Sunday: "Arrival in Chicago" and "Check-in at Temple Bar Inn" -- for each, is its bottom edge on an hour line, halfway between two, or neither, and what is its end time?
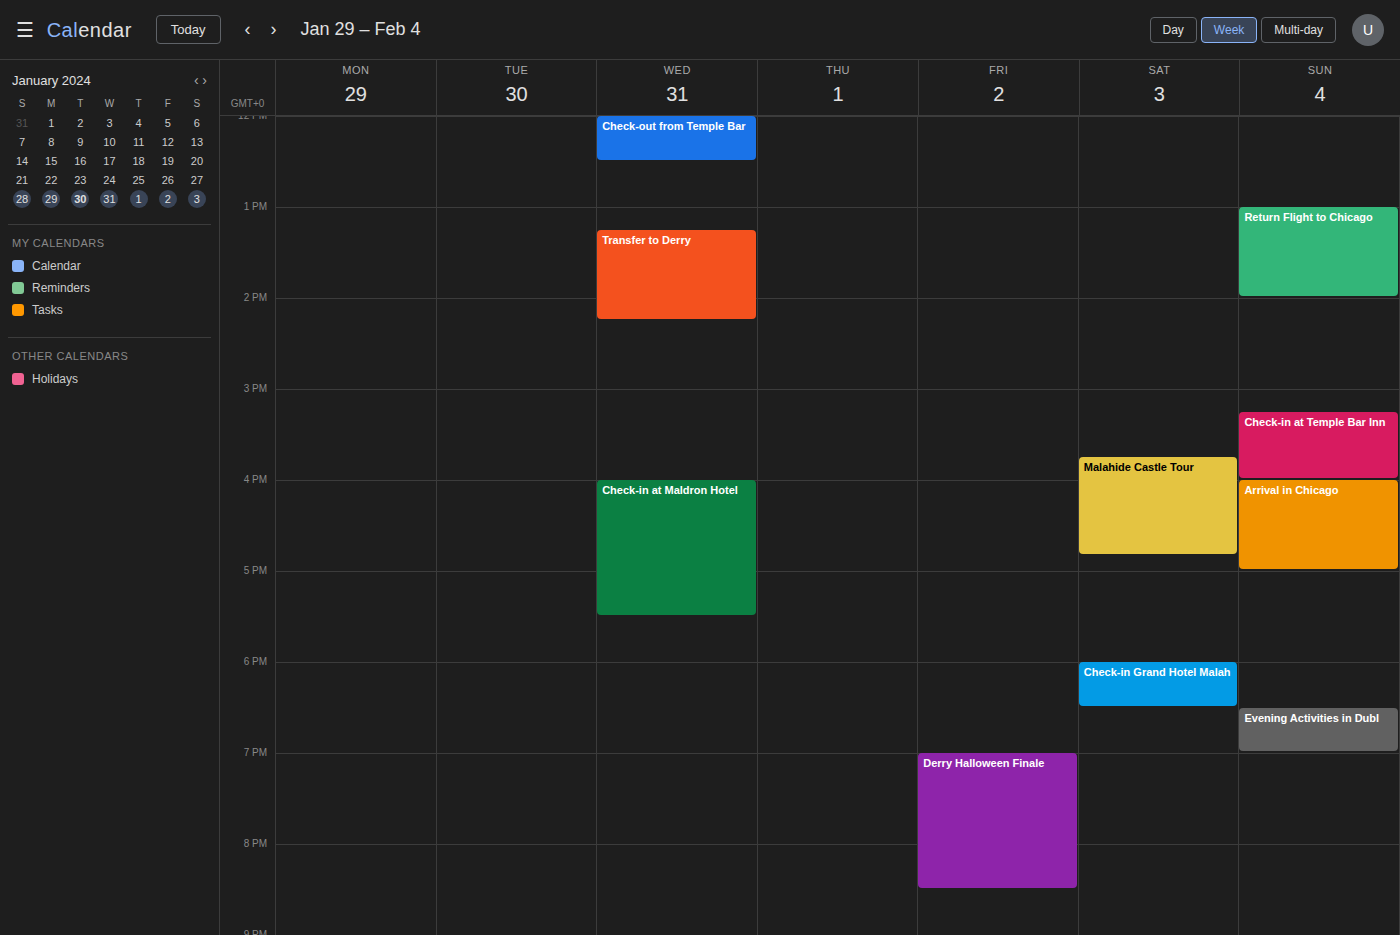
"Arrival in Chicago": 5:00 PM, exactly on the 5 PM line. "Check-in at Temple Bar Inn": 4:00 PM, exactly on the 4 PM line.